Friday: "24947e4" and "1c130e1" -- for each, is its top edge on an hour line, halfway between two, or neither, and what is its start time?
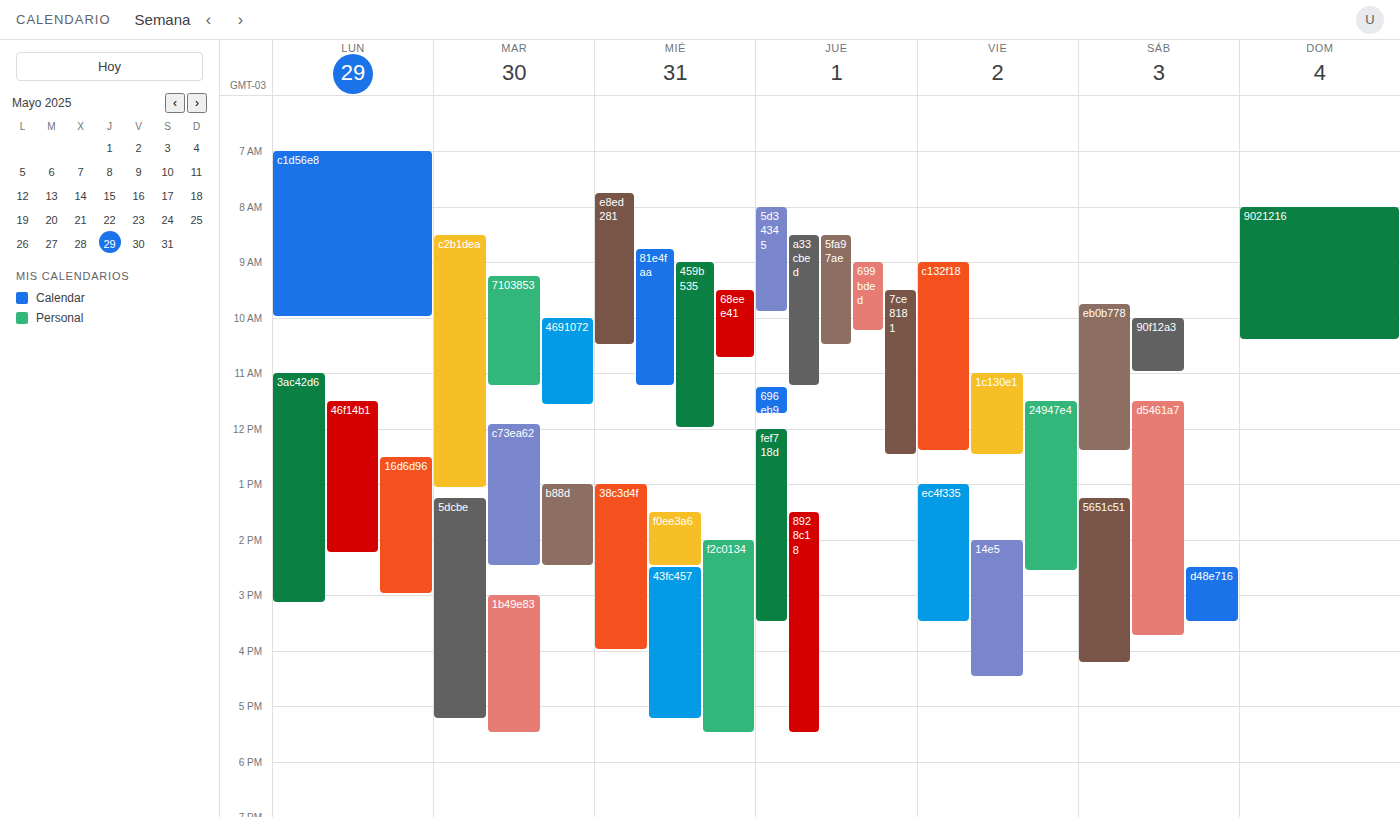
"24947e4": 11:30 AM, halfway between the 11 AM and 12 PM lines. "1c130e1": 11:00 AM, exactly on the 11 AM line.